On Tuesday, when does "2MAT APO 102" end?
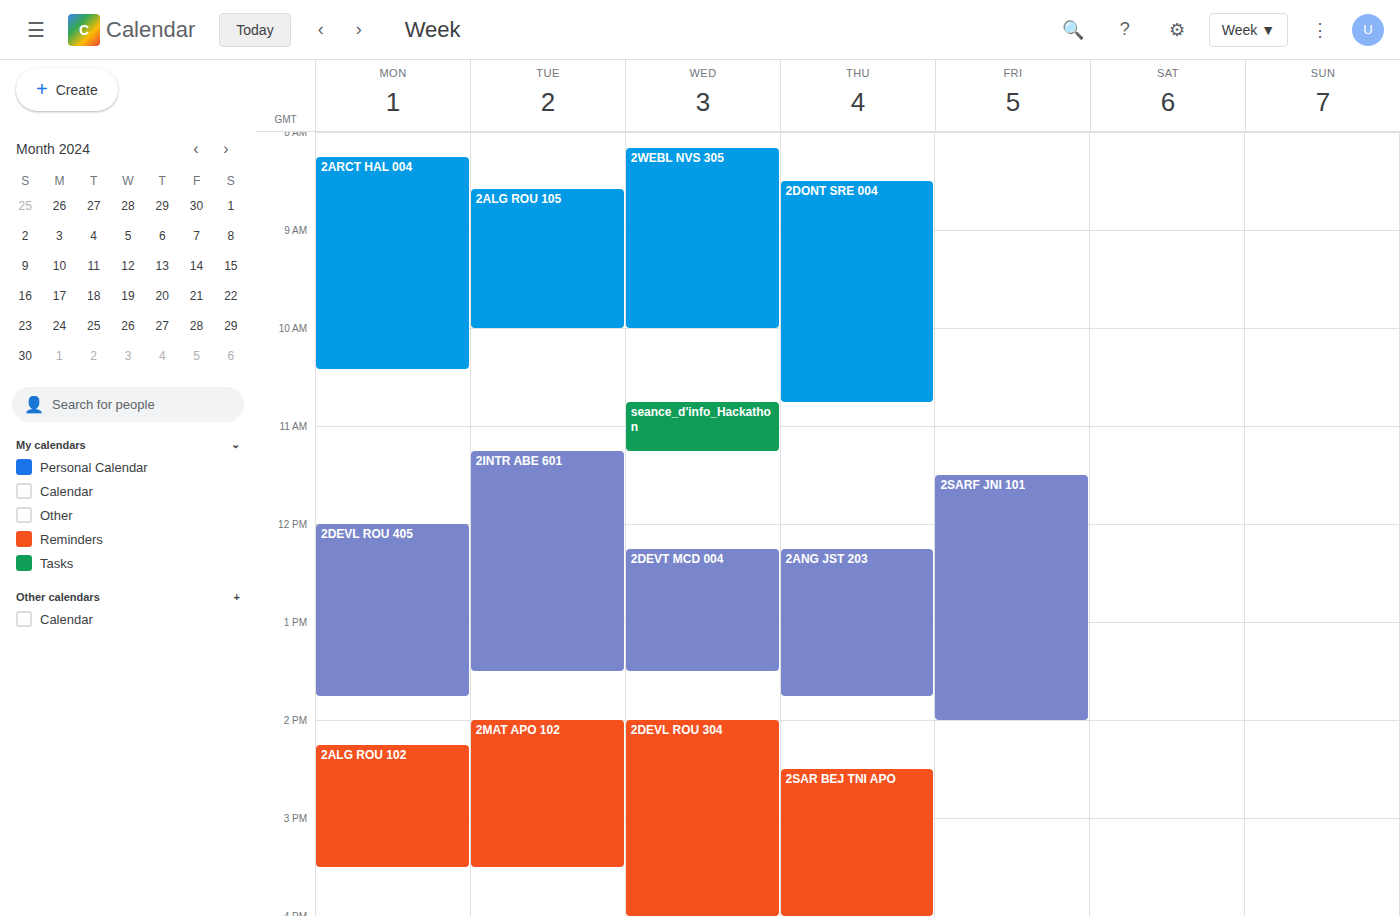
3:30 PM